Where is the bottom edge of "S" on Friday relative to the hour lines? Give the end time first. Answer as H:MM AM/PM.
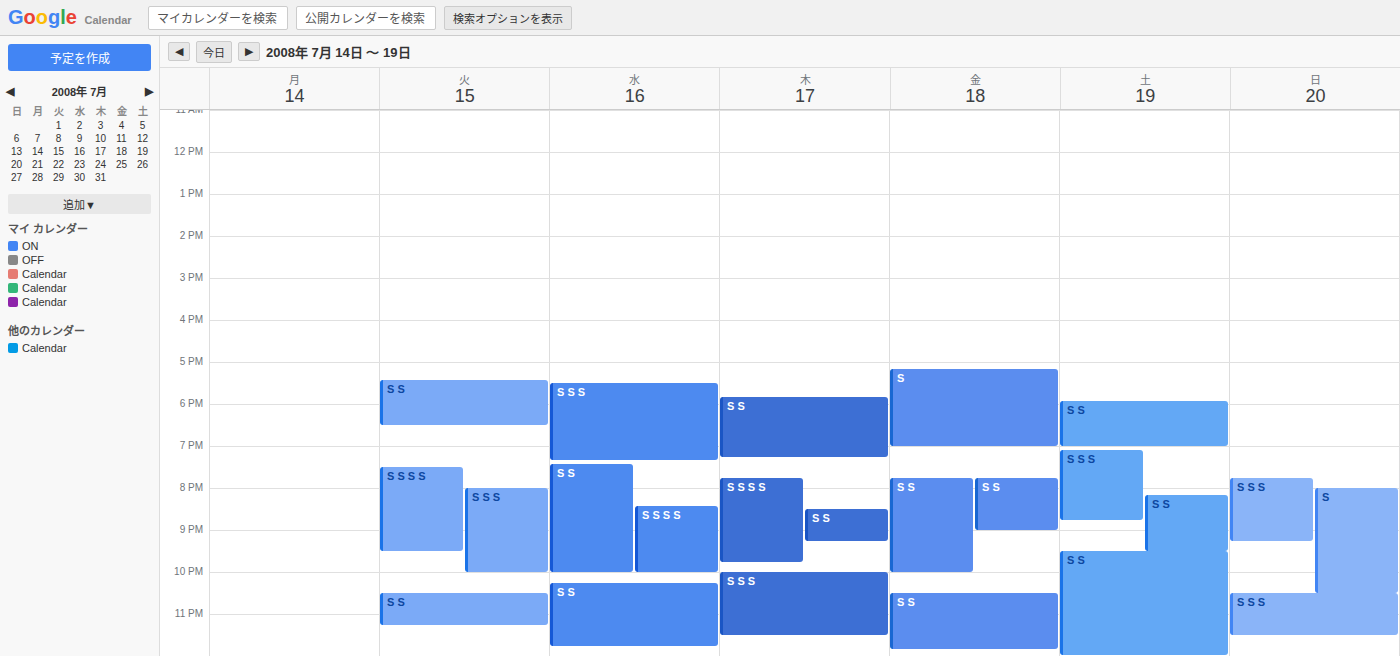
7:00 PM -- exactly on the 7 PM line.